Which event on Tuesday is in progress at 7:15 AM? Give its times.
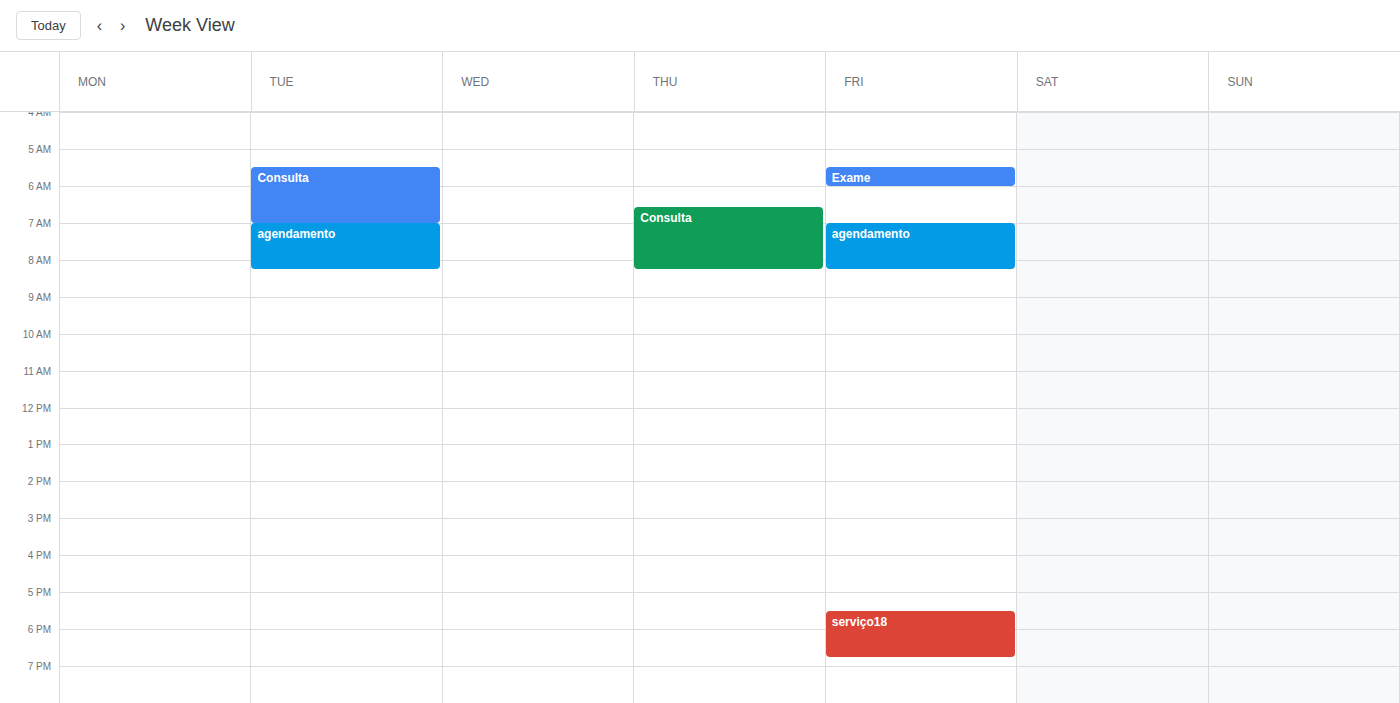
"agendamento", 7:00 AM to 8:15 AM